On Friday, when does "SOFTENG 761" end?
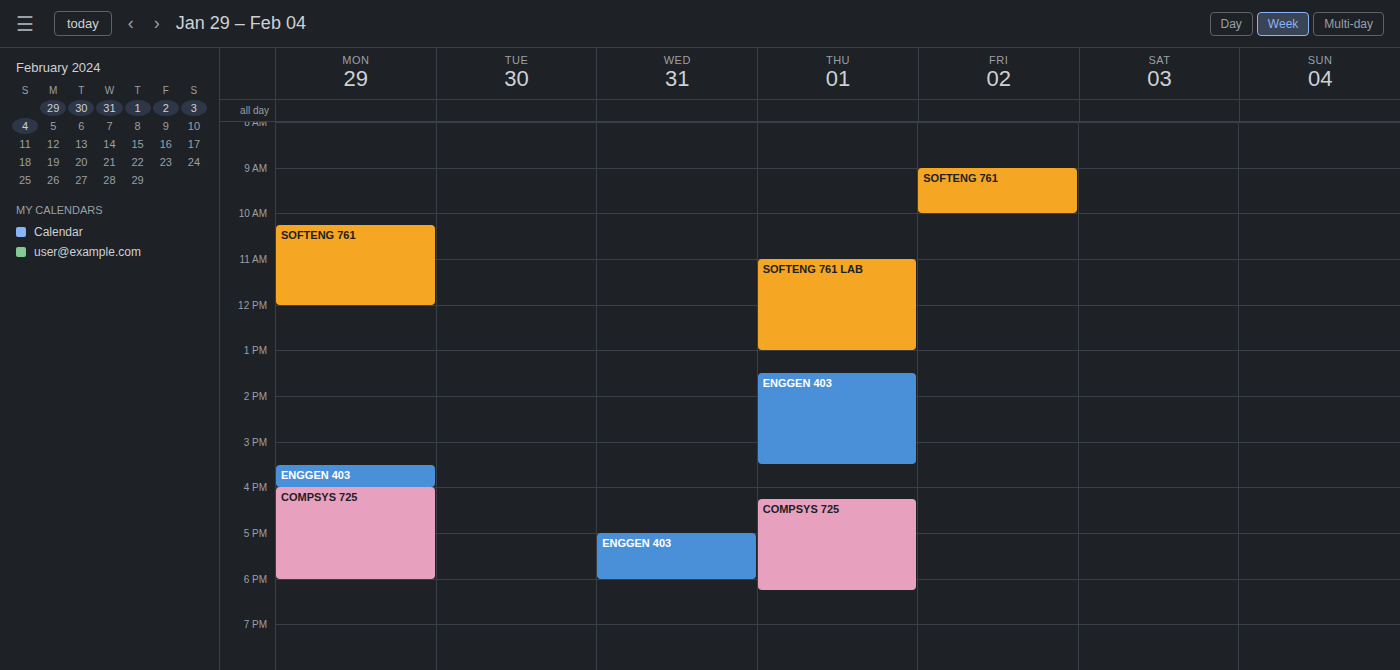
10:00 AM